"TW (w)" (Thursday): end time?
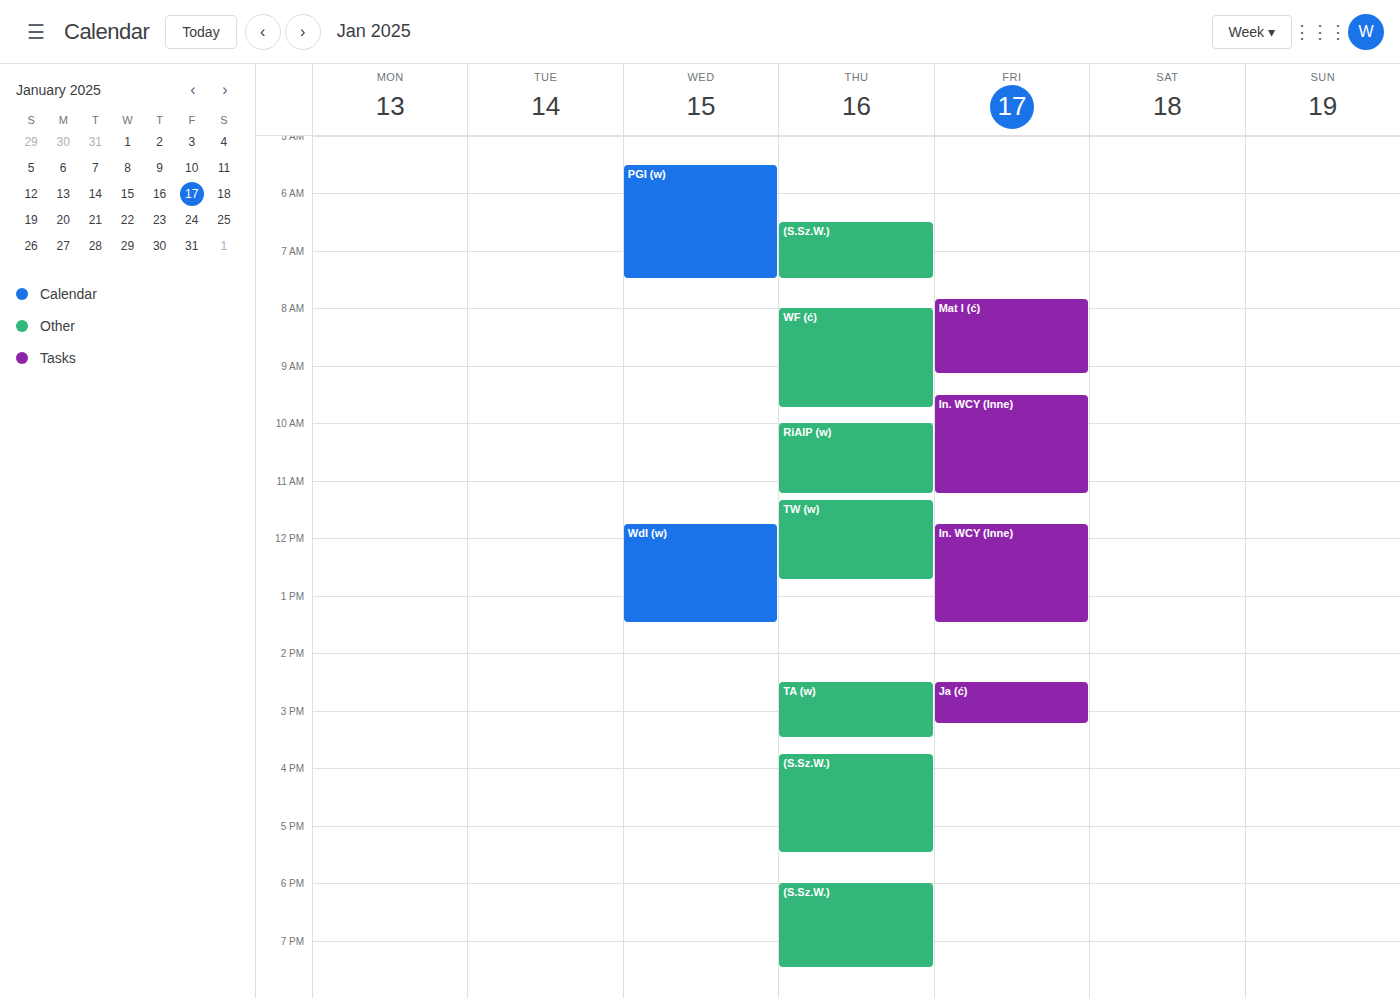
12:45 PM